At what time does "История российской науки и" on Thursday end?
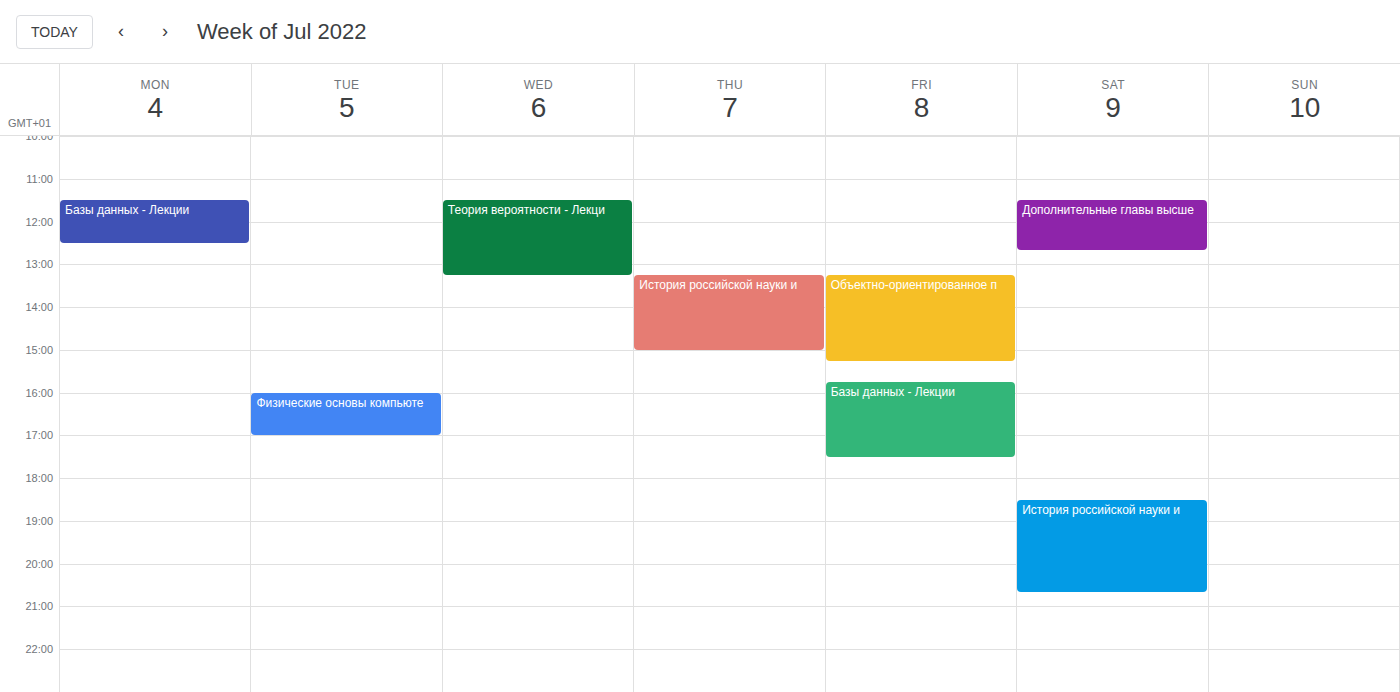
3:00 PM